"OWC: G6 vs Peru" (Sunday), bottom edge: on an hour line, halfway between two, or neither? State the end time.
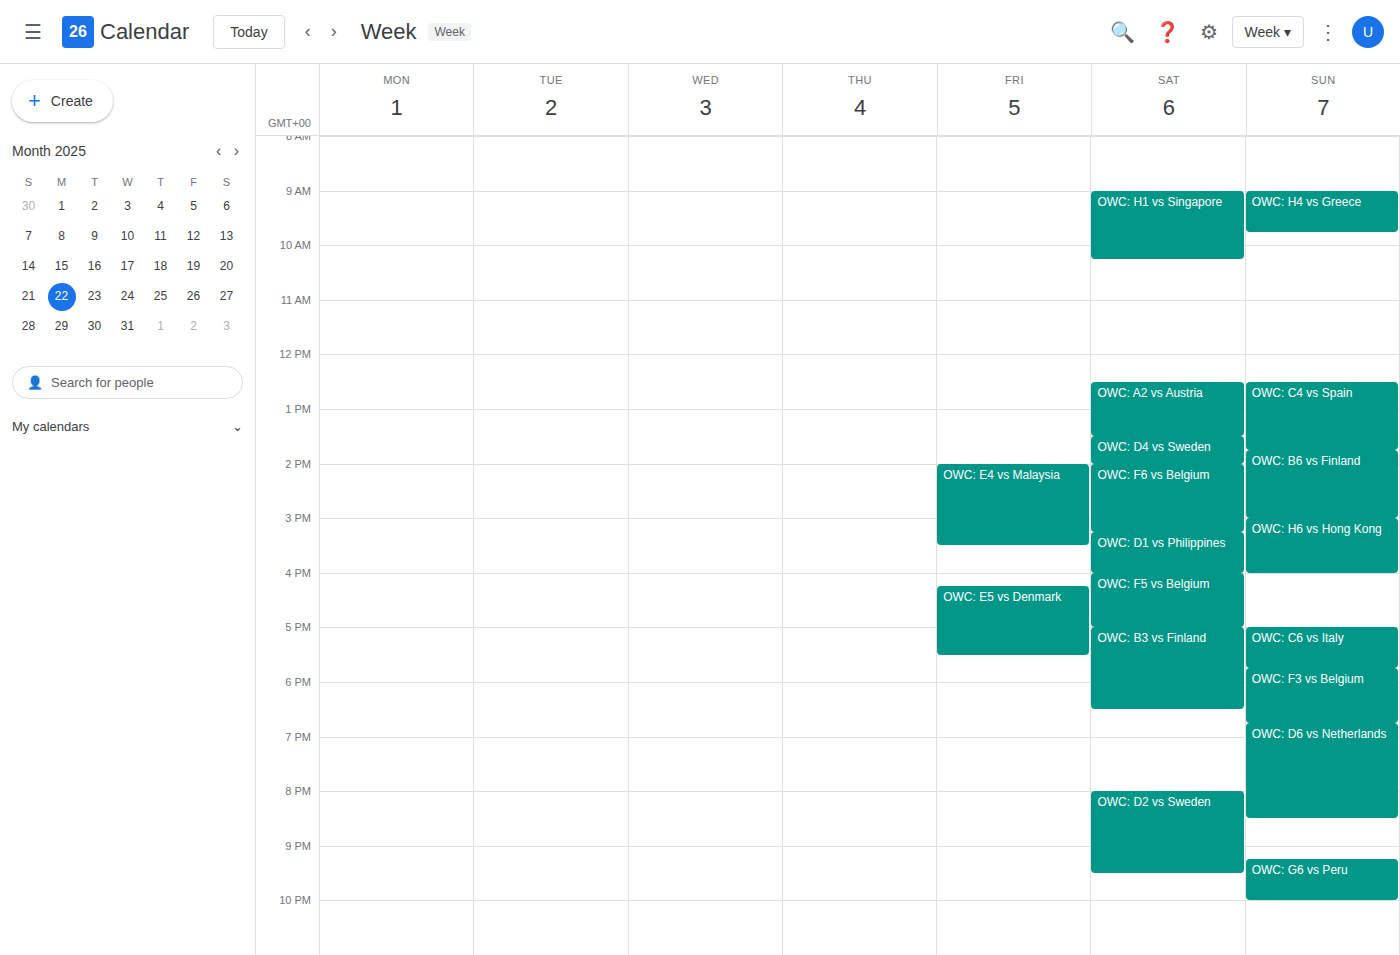
10:00 PM -- exactly on the 10 PM line.